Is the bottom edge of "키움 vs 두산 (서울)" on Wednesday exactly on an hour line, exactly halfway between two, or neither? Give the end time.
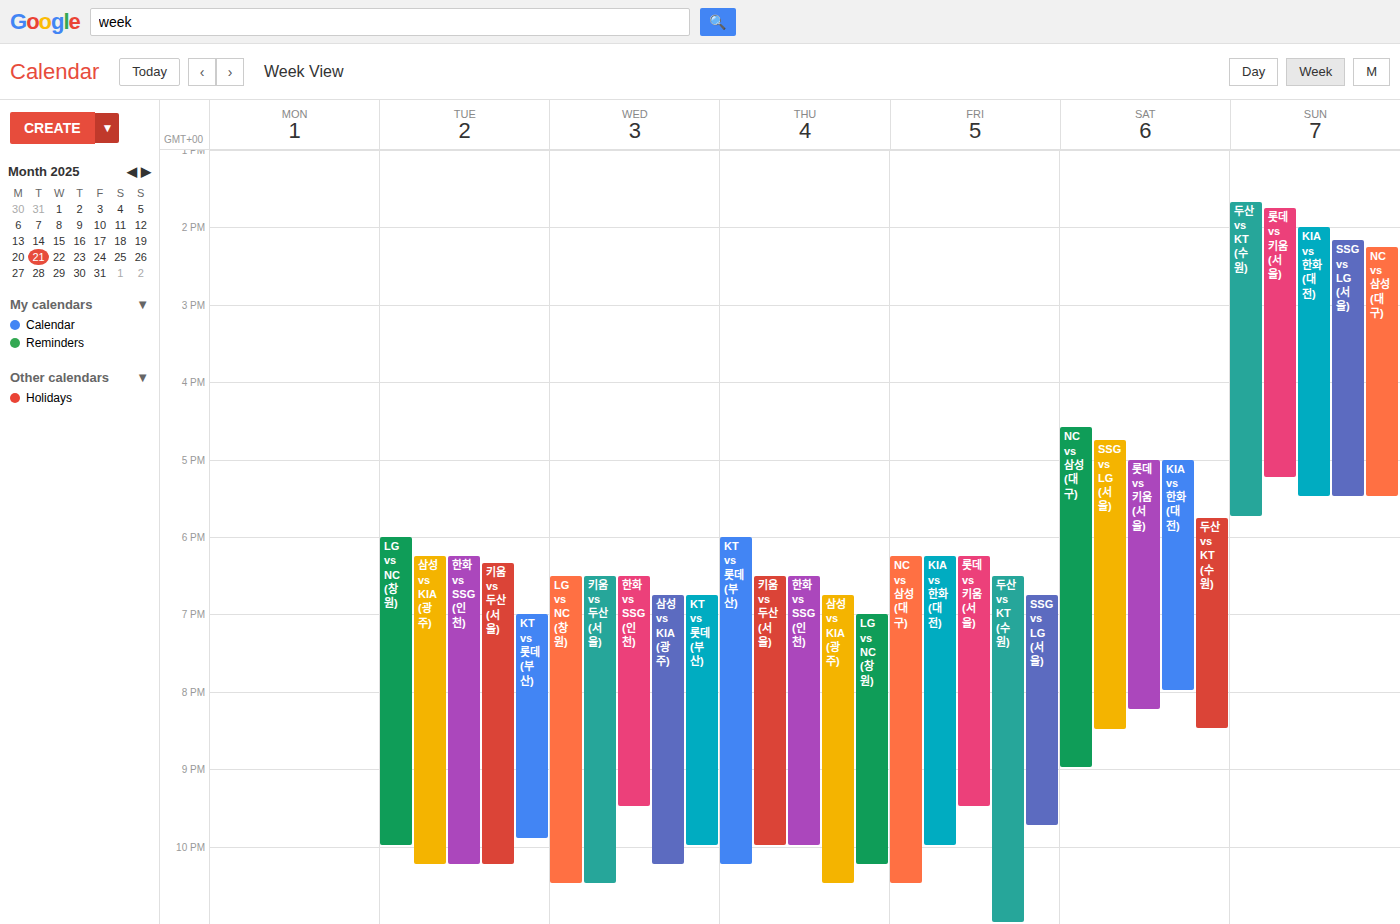
10:30 PM -- halfway between the 10 PM and 11 PM lines.